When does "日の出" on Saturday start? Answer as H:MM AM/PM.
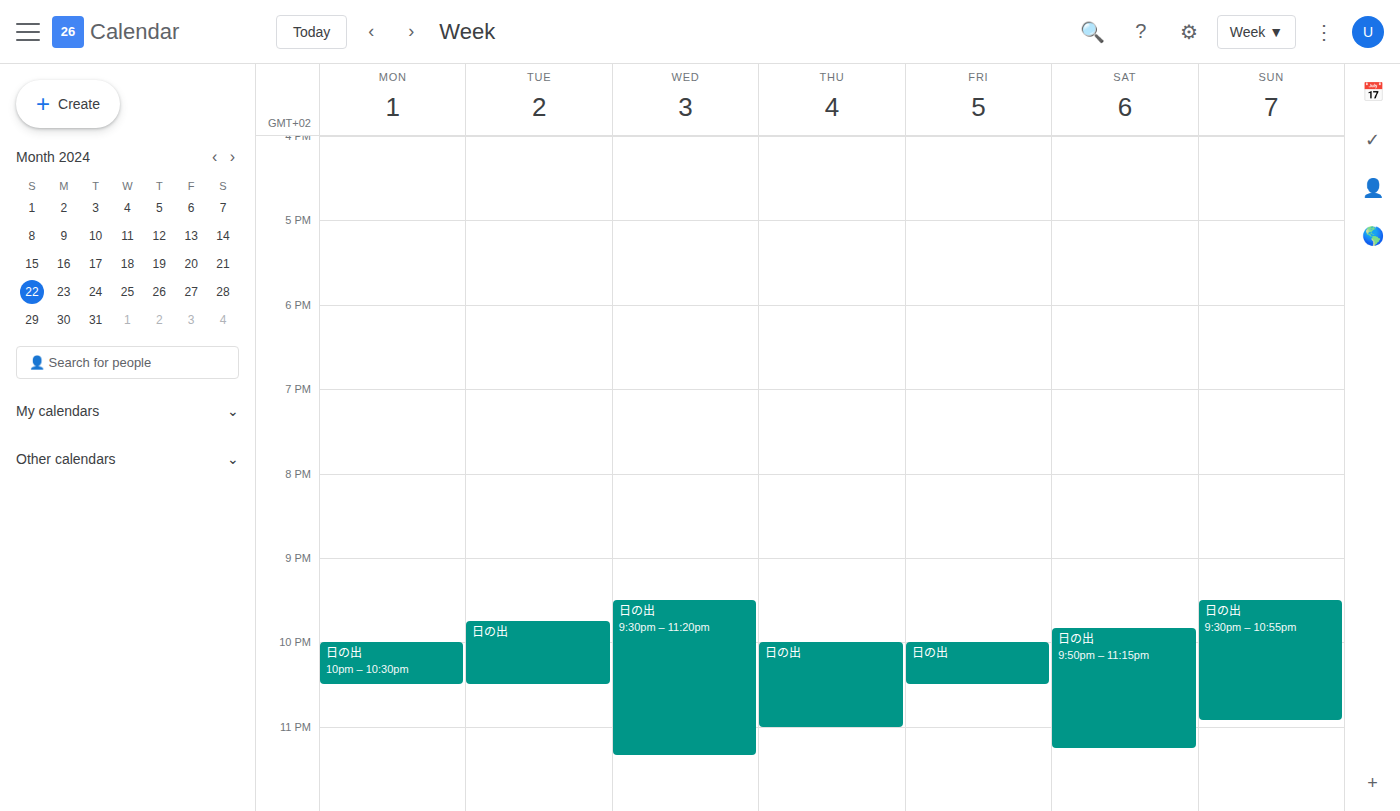
9:50 PM